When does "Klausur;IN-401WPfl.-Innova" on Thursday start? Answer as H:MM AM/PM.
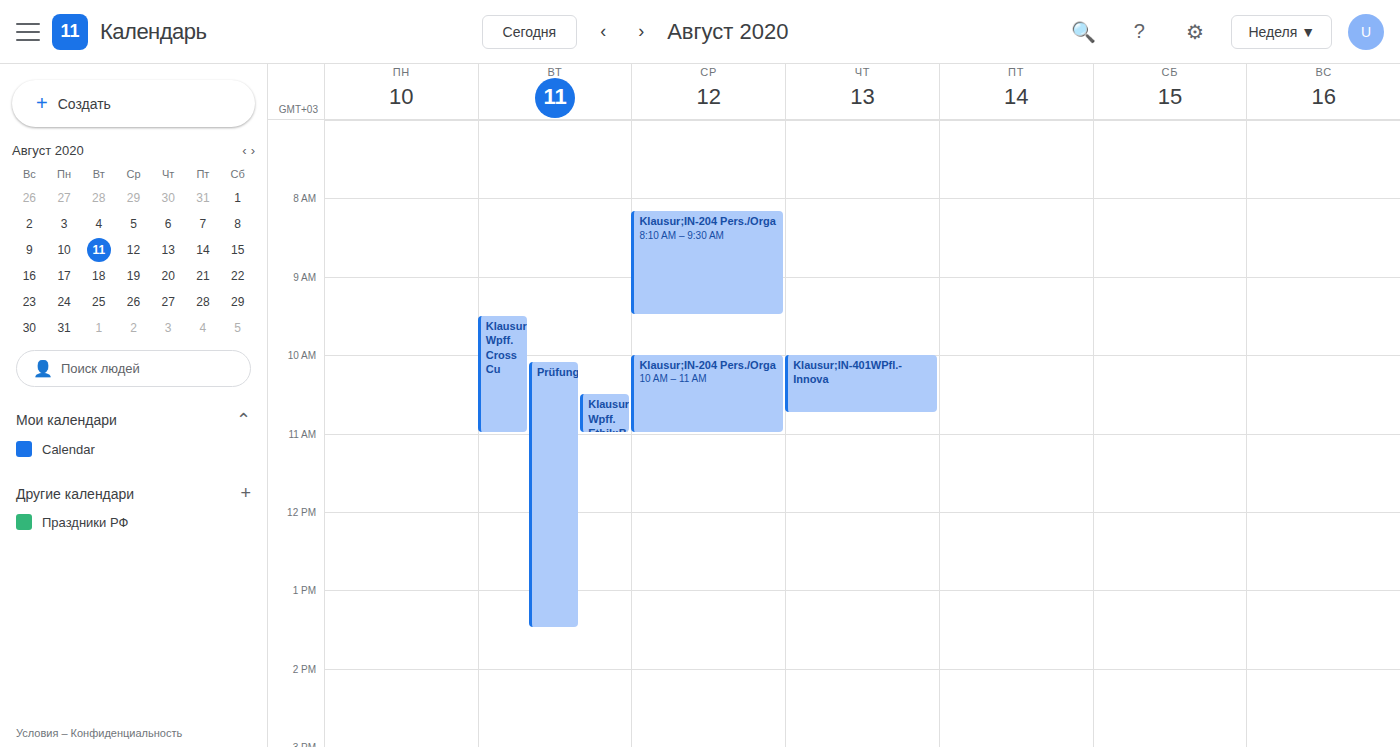
10:00 AM